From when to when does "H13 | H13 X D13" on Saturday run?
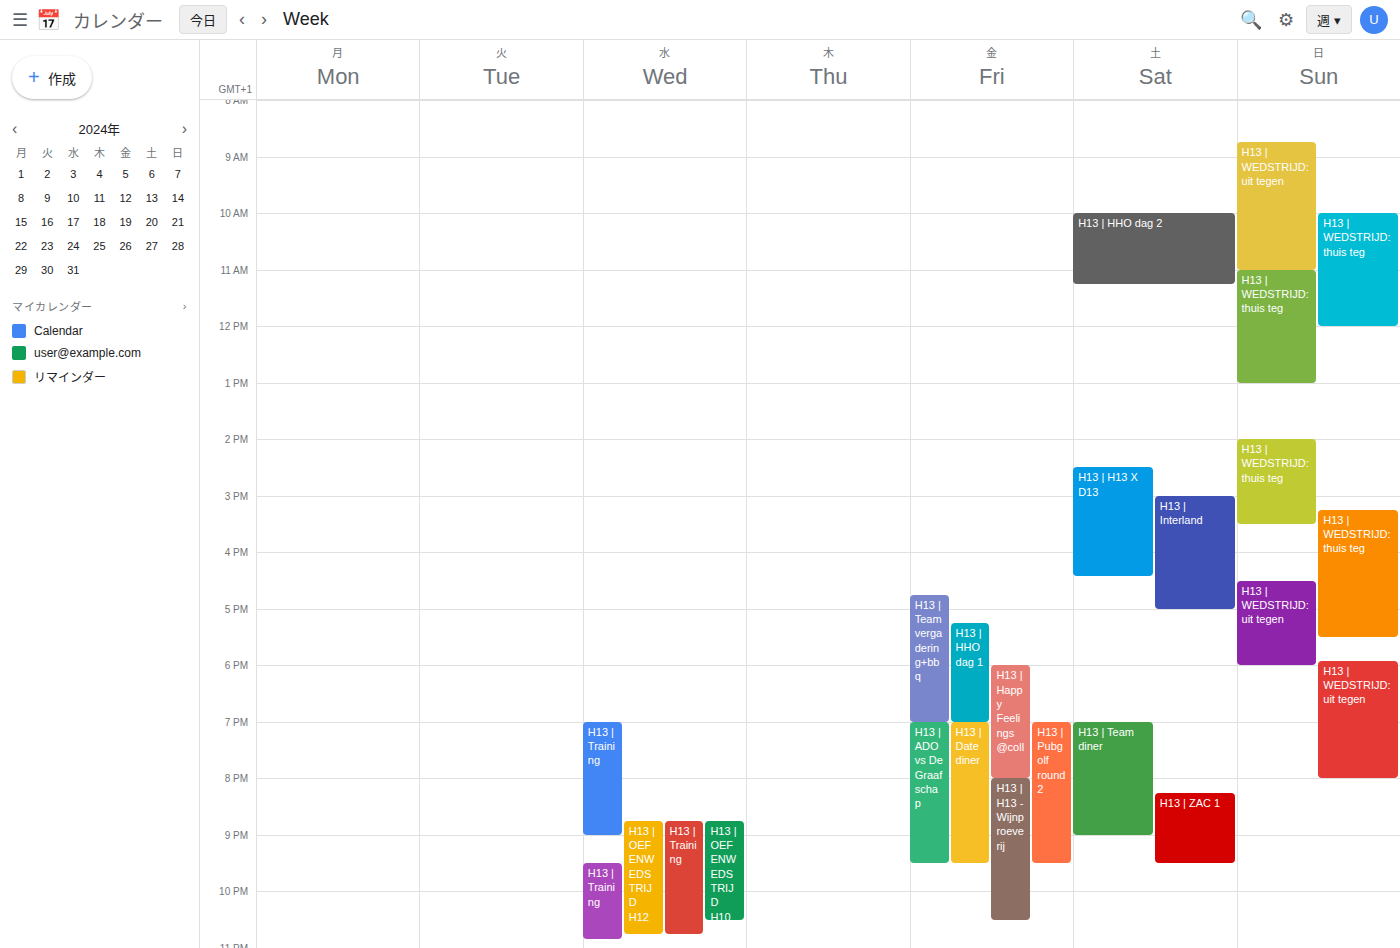
14:30 to 16:25